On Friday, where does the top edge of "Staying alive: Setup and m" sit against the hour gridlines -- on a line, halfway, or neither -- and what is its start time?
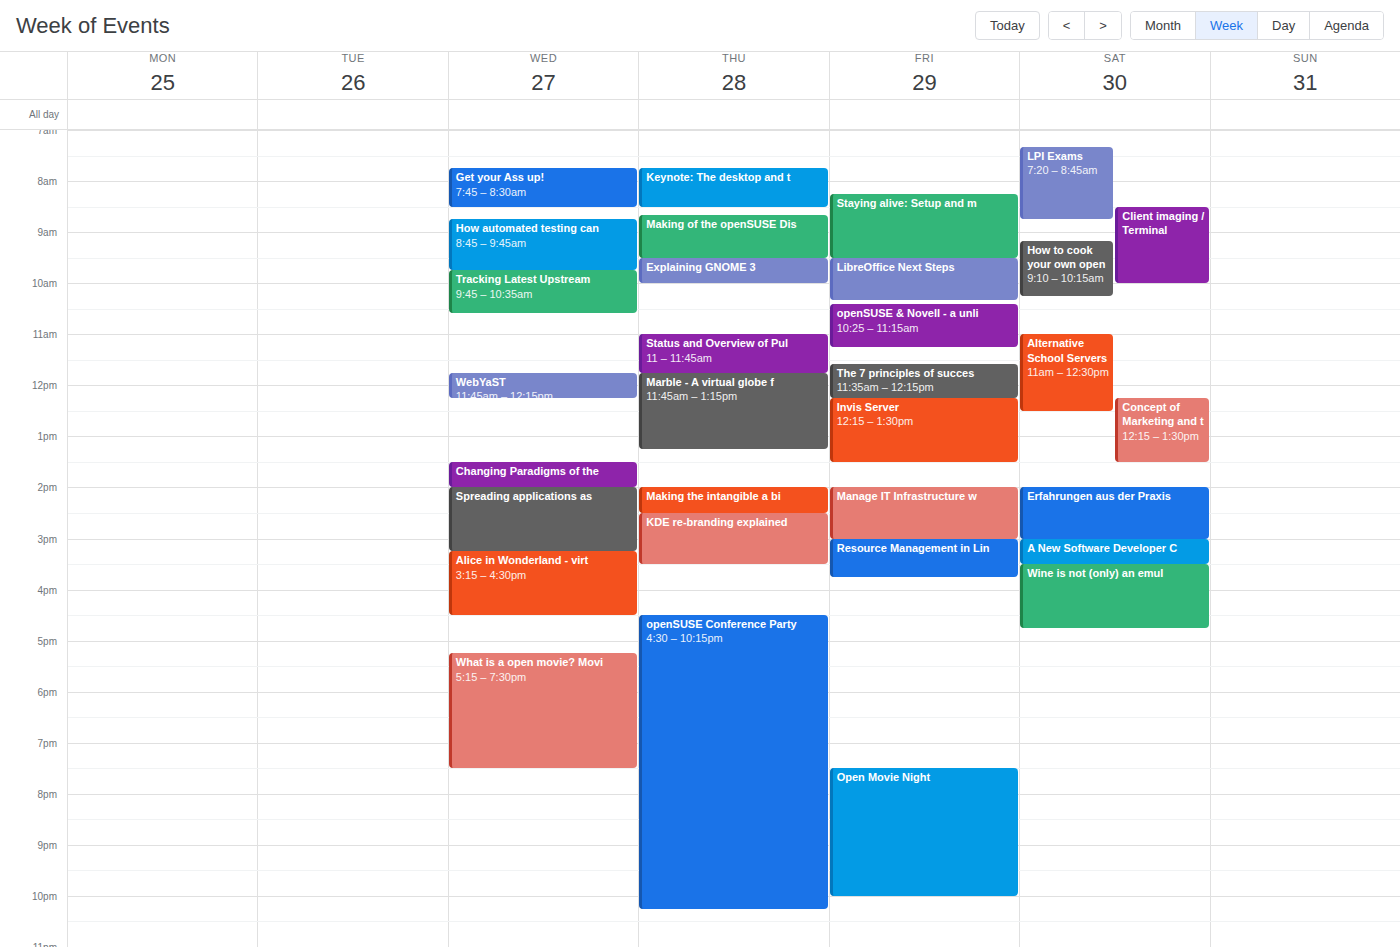
8:15 AM -- neither: a quarter of the way from the 8 AM line to the 9 AM line.